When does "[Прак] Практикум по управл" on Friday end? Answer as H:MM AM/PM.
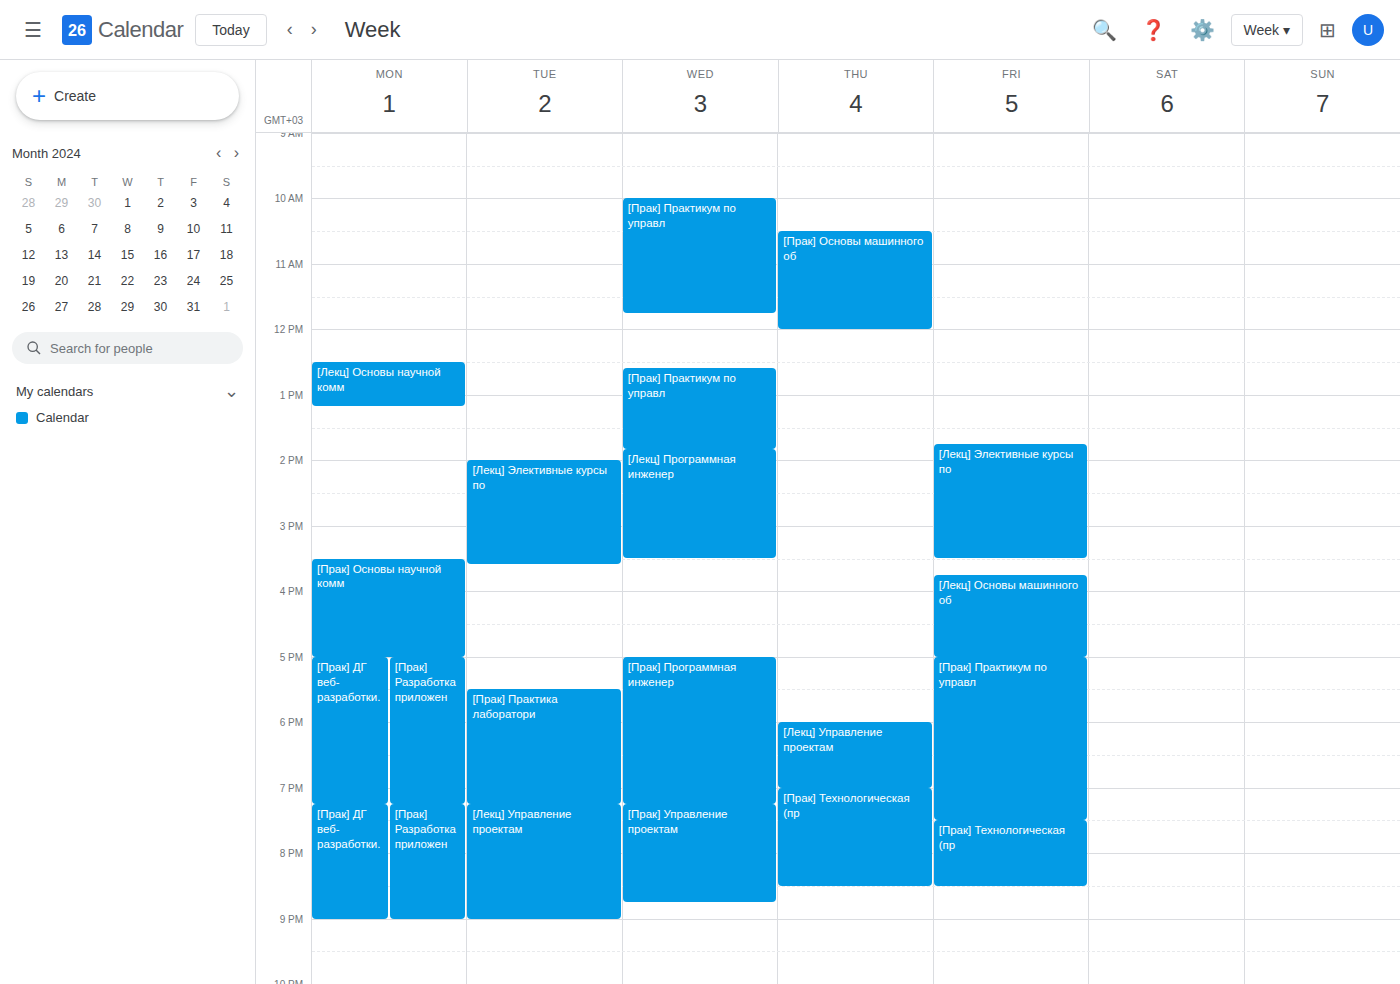
7:30 PM